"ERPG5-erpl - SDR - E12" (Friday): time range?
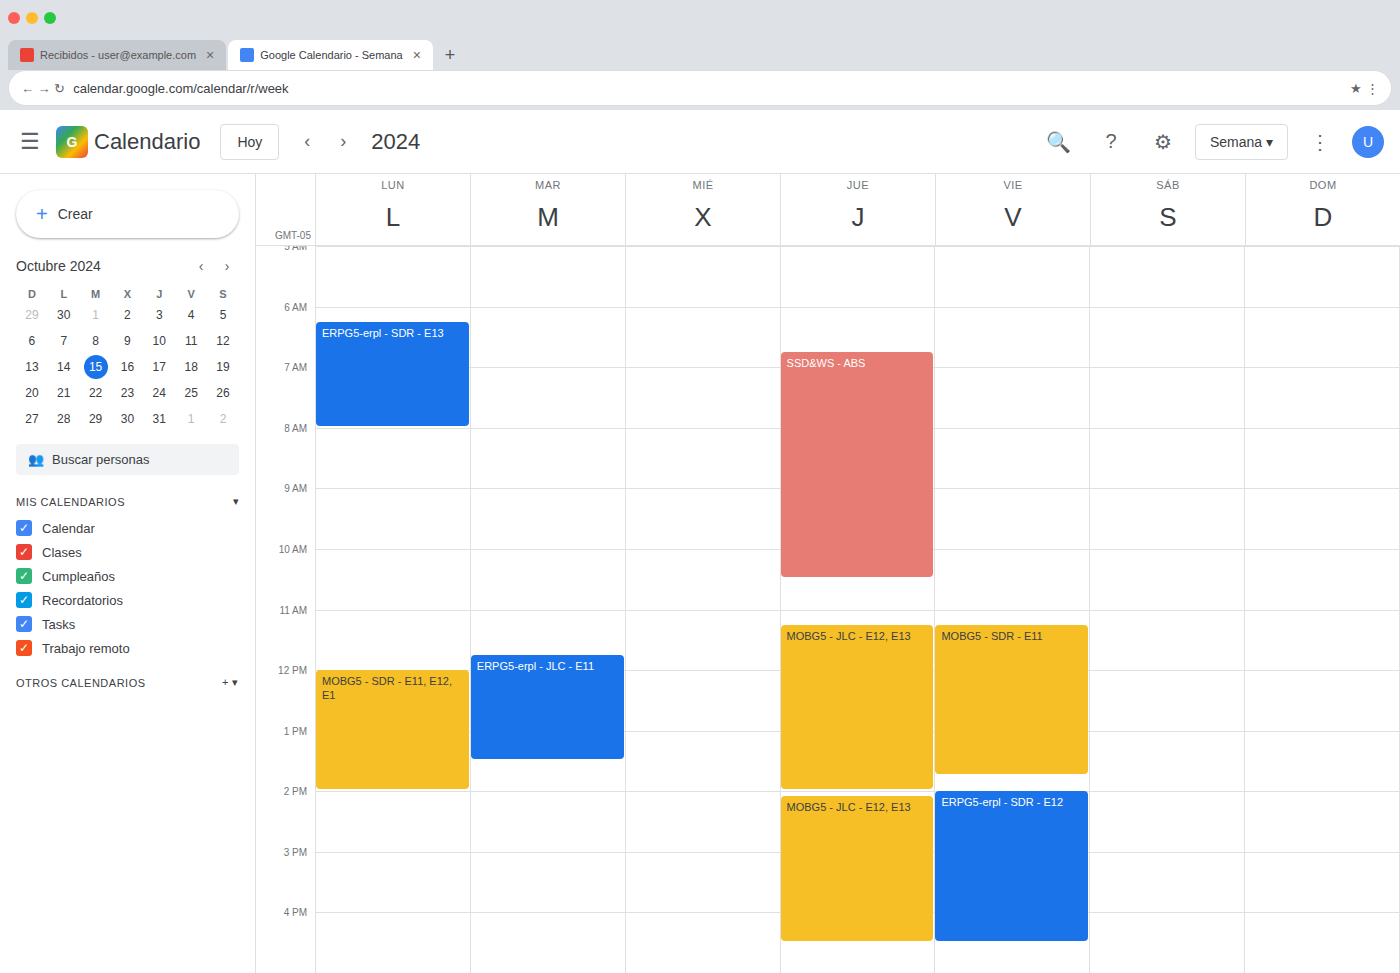
14:00 to 16:30